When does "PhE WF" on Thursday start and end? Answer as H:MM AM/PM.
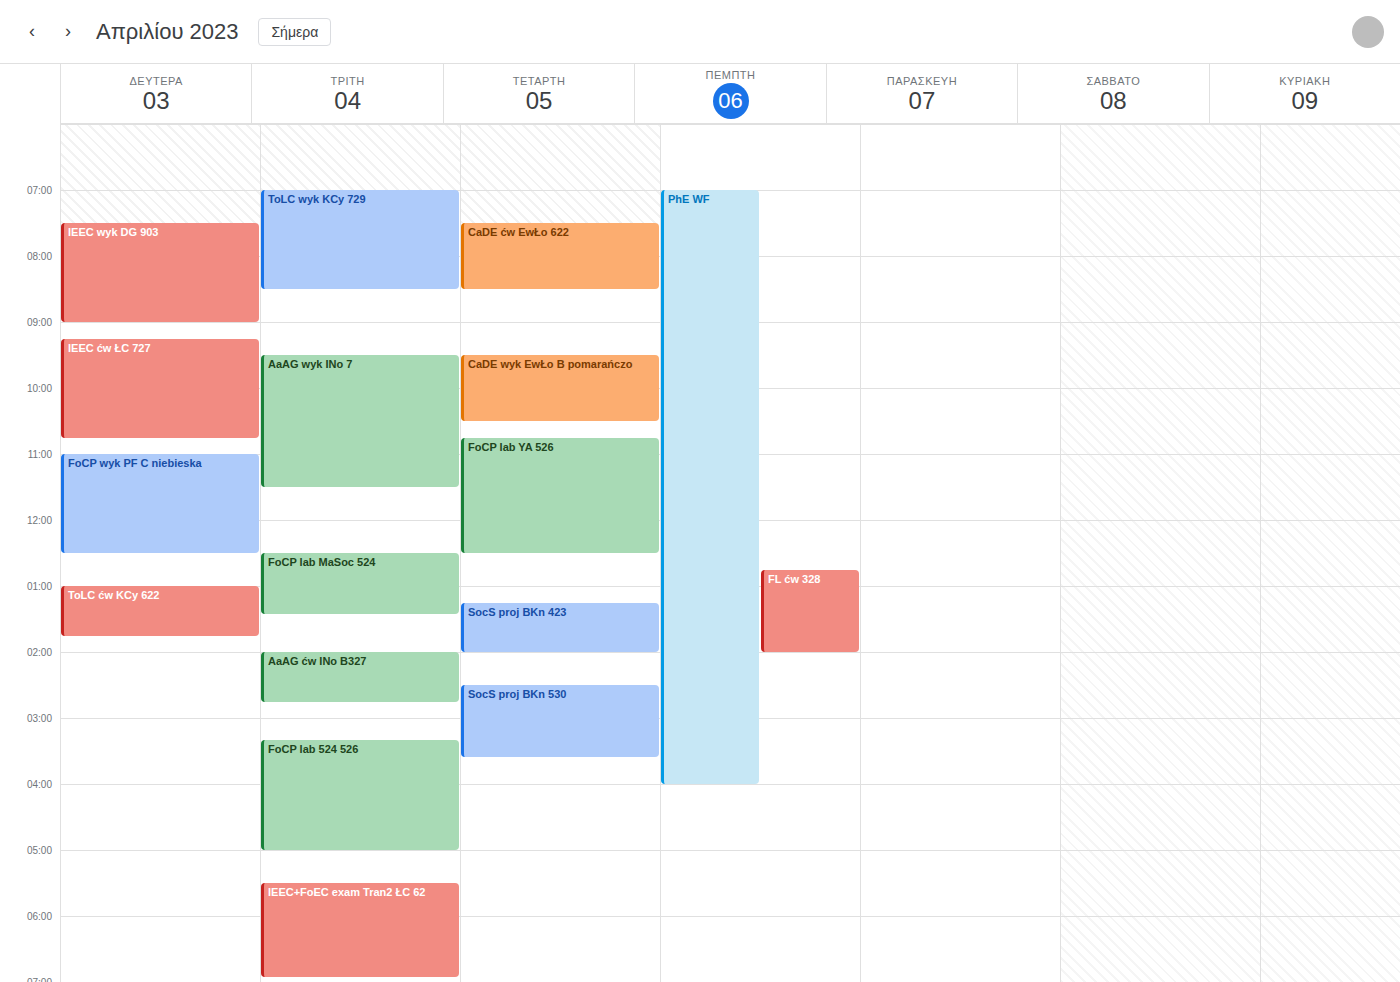
7:00 AM to 4:00 PM